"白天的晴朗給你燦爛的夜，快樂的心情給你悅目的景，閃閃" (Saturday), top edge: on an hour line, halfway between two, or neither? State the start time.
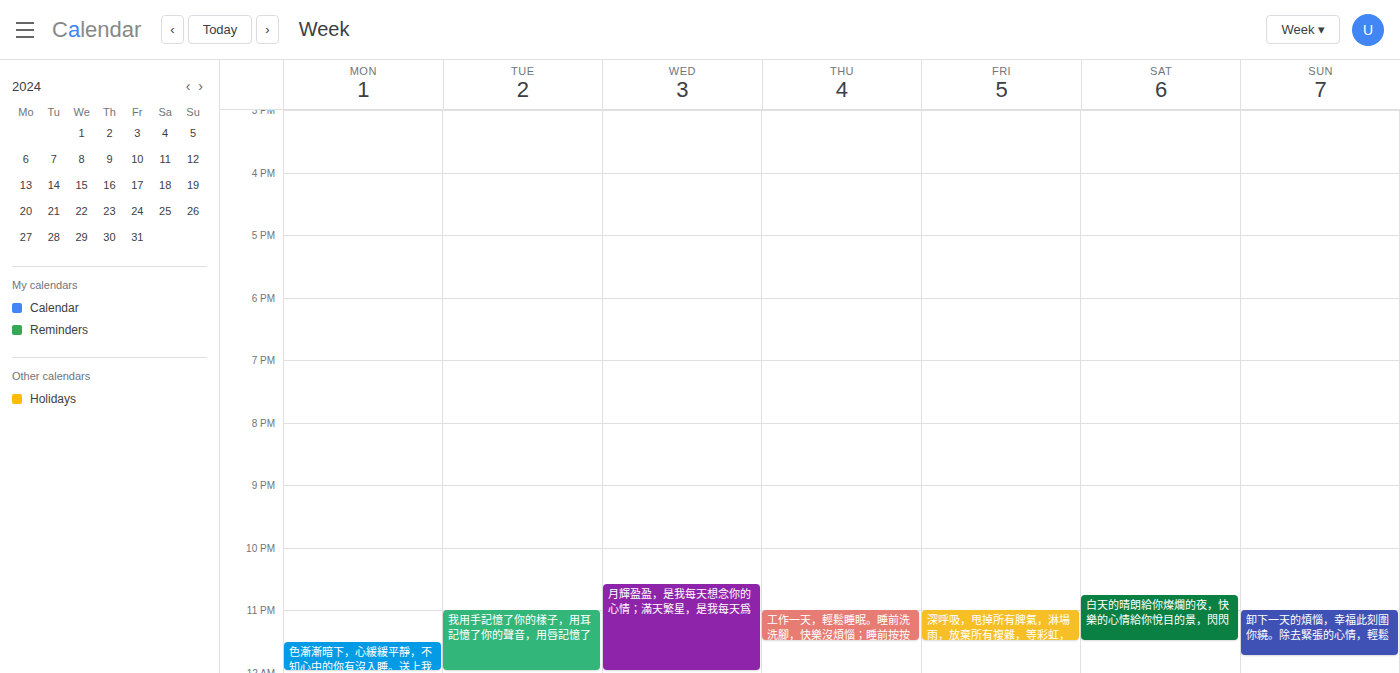
10:45 PM -- neither: three quarters of the way from the 10 PM line to the 11 PM line.